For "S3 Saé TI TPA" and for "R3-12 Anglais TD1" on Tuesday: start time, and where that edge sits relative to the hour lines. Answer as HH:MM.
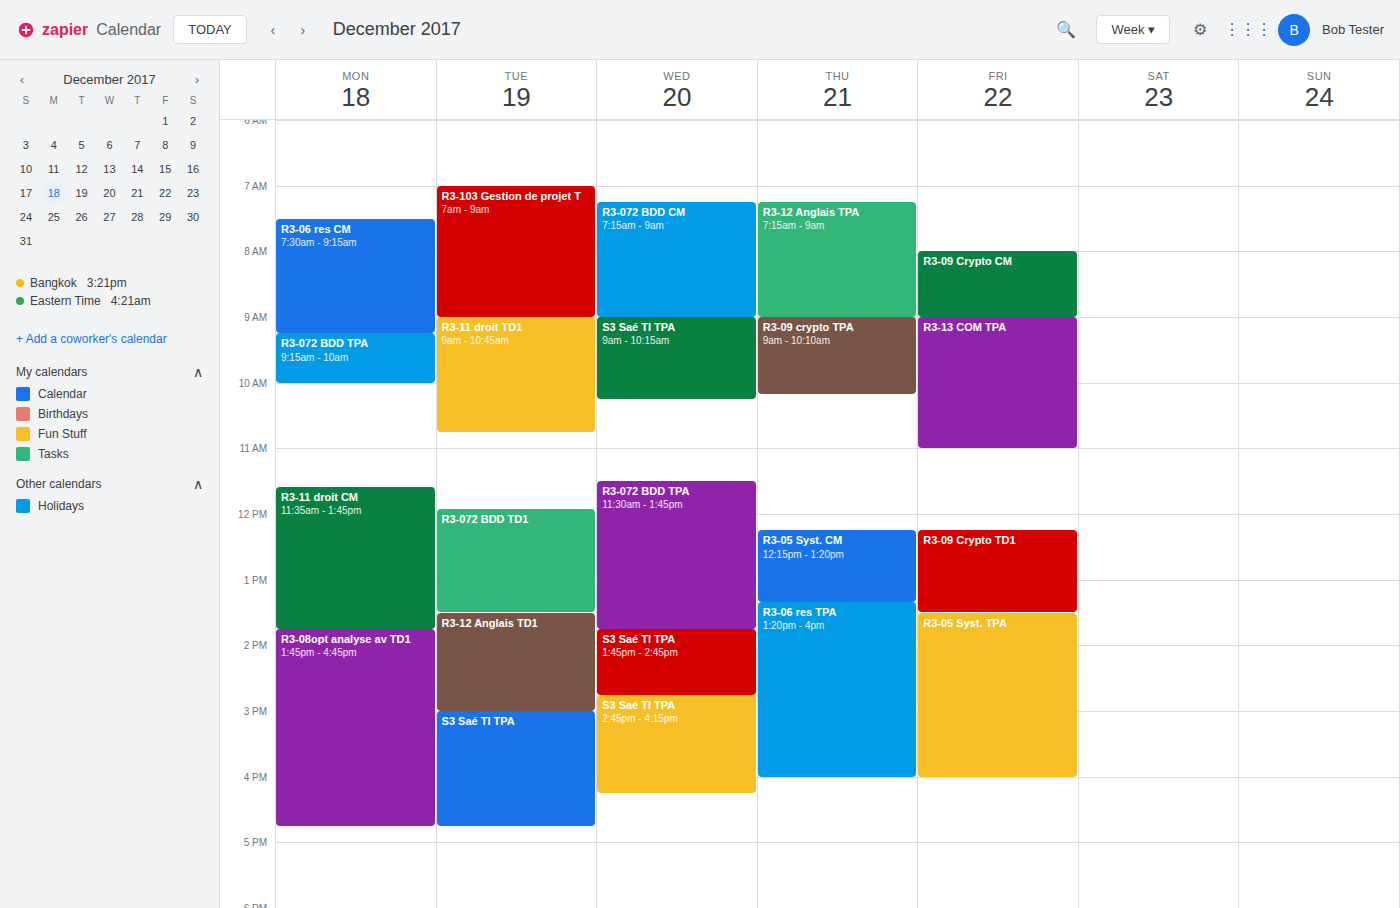
"S3 Saé TI TPA": 15:00, exactly on the 15:00 line. "R3-12 Anglais TD1": 13:30, halfway between the 13:00 and 14:00 lines.